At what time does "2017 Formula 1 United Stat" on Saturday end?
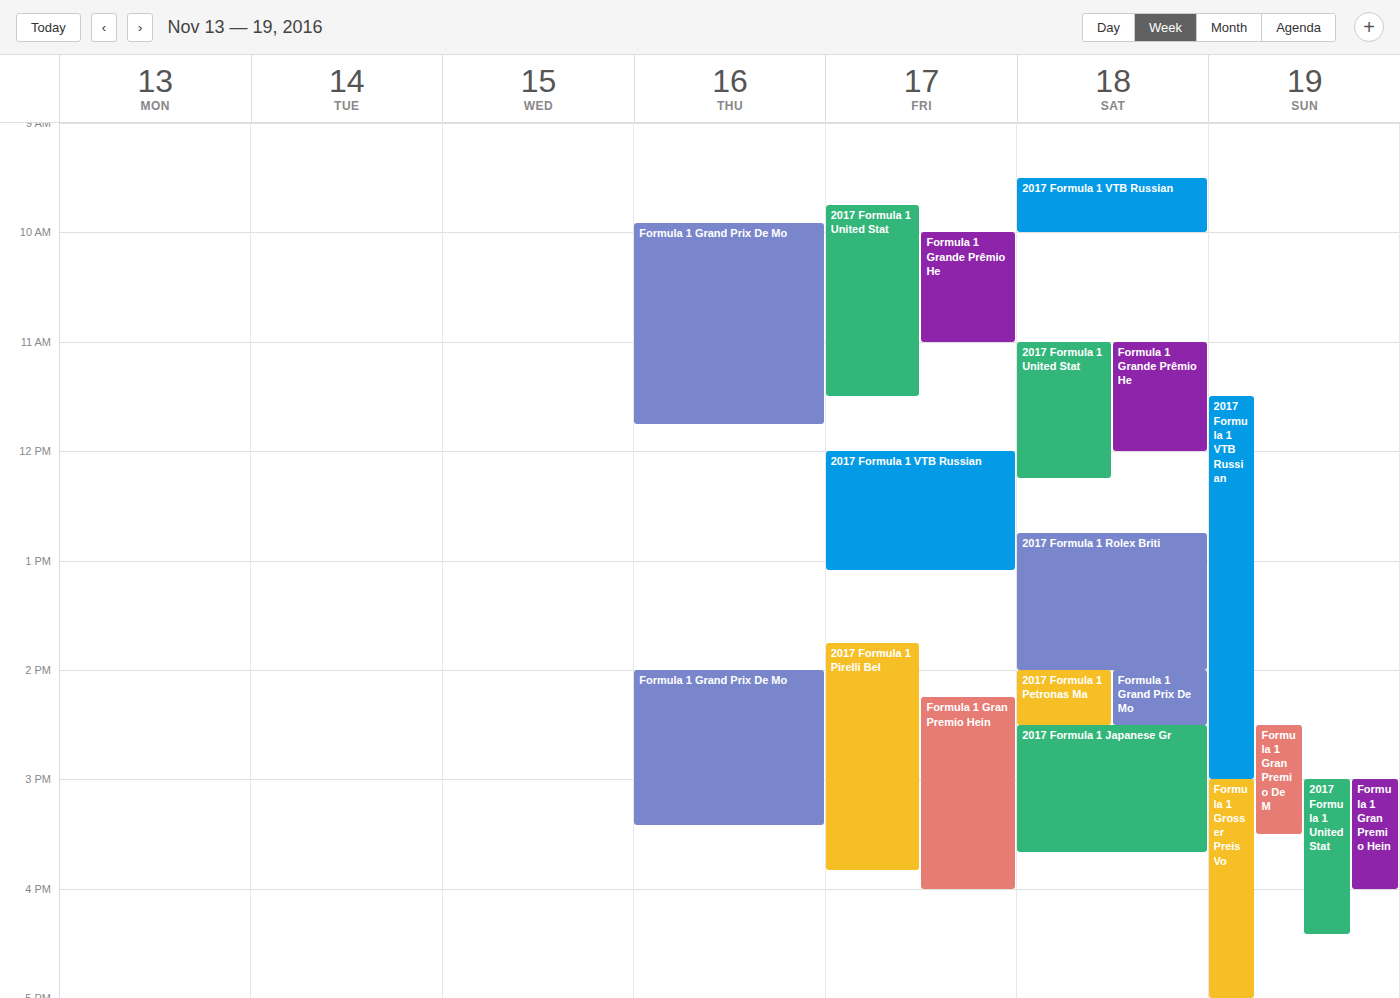
12:15